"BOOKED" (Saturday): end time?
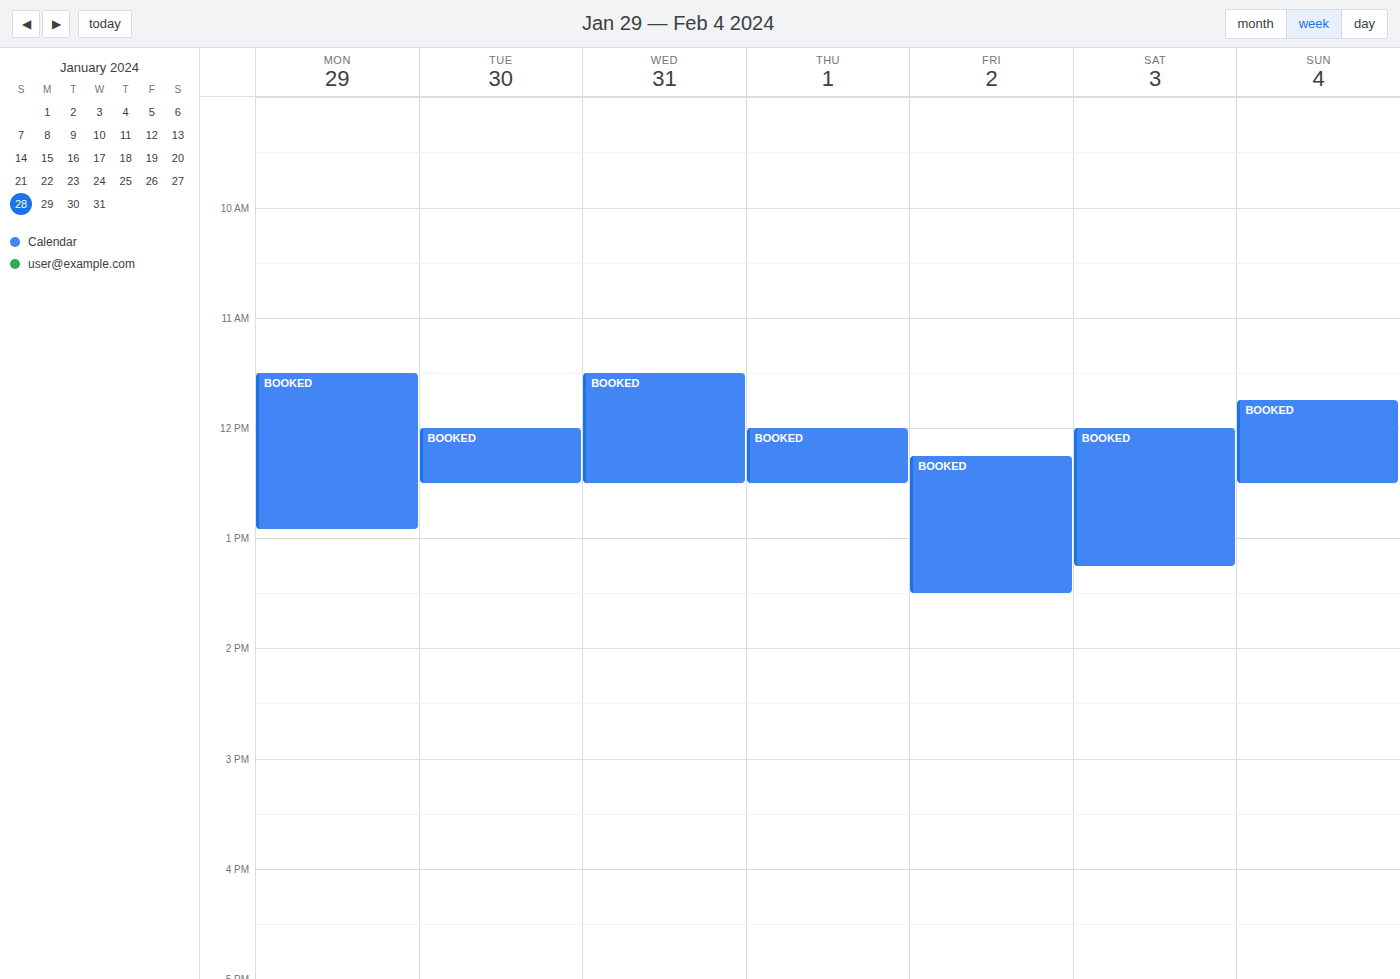
1:15 PM